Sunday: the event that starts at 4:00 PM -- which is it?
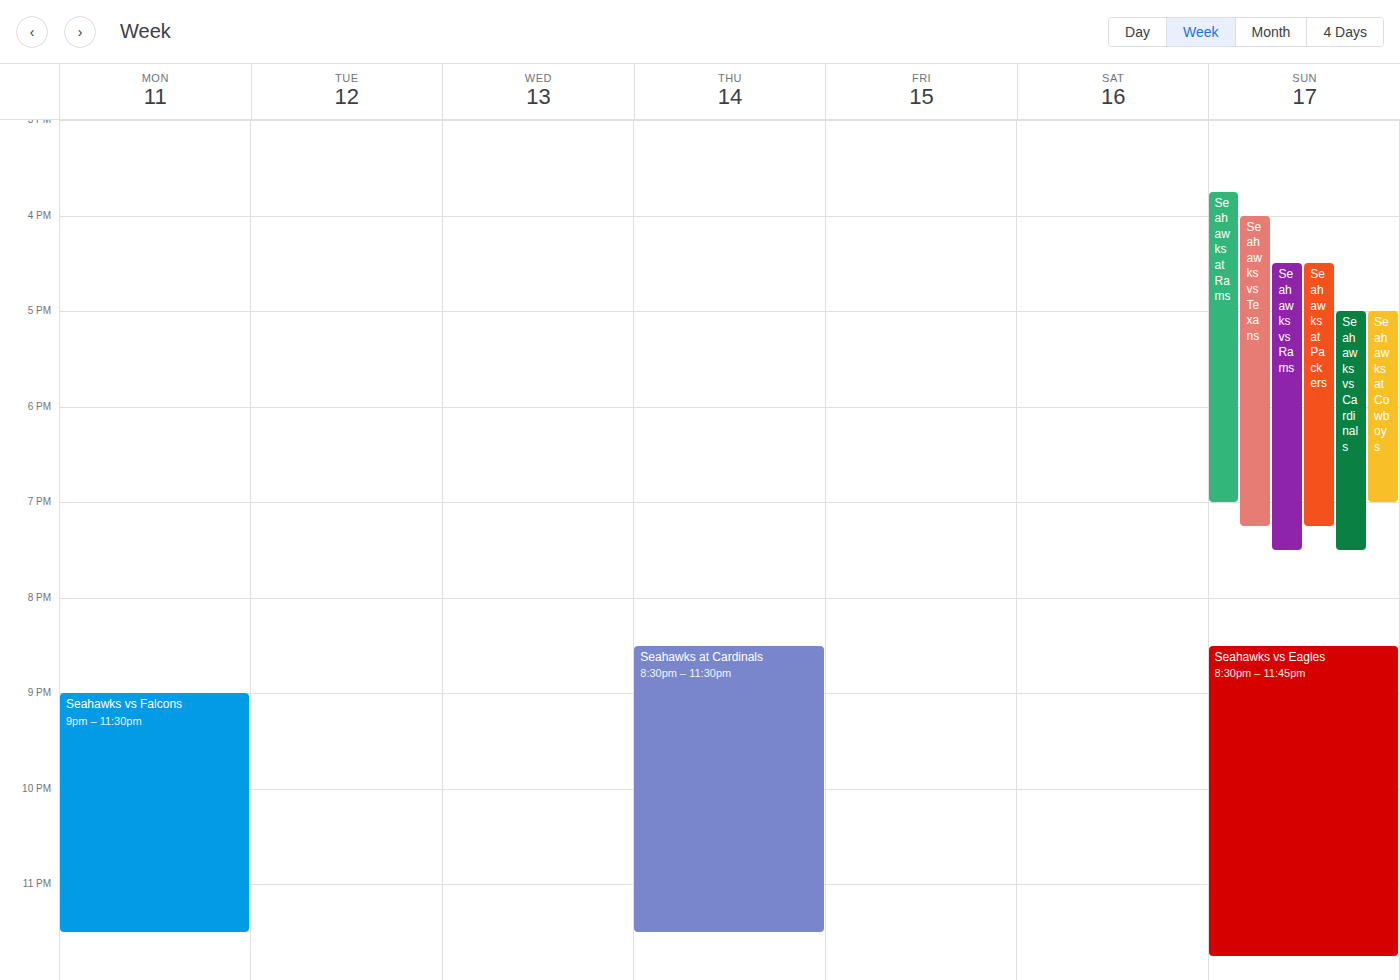
"Seahawks vs Texans"